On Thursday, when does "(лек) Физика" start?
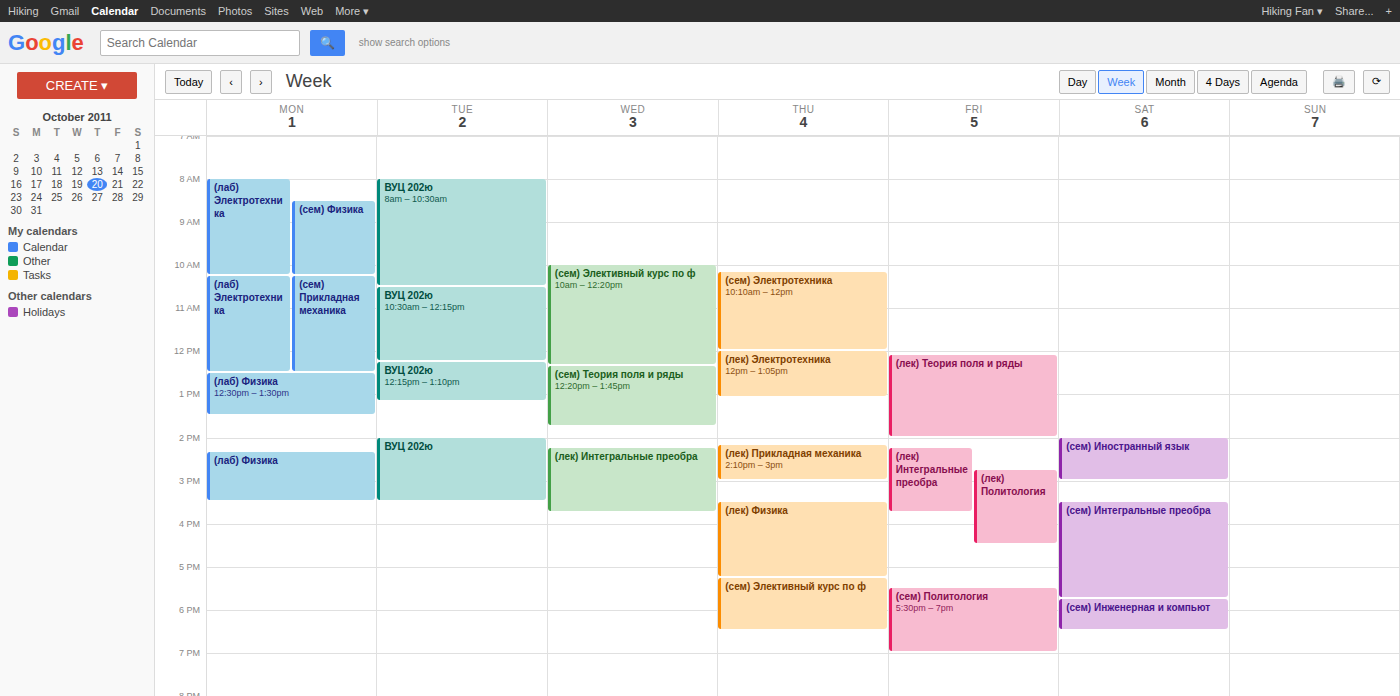
3:30 PM